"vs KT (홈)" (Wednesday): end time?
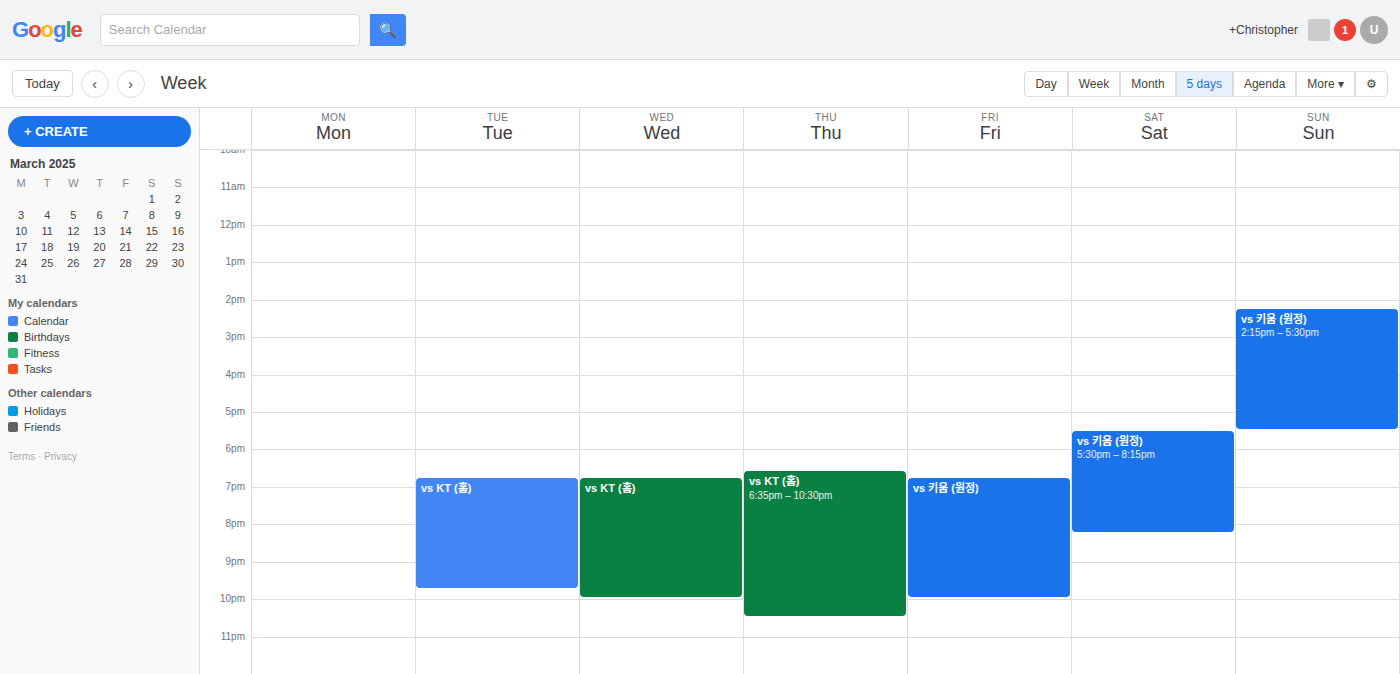
10:00 PM